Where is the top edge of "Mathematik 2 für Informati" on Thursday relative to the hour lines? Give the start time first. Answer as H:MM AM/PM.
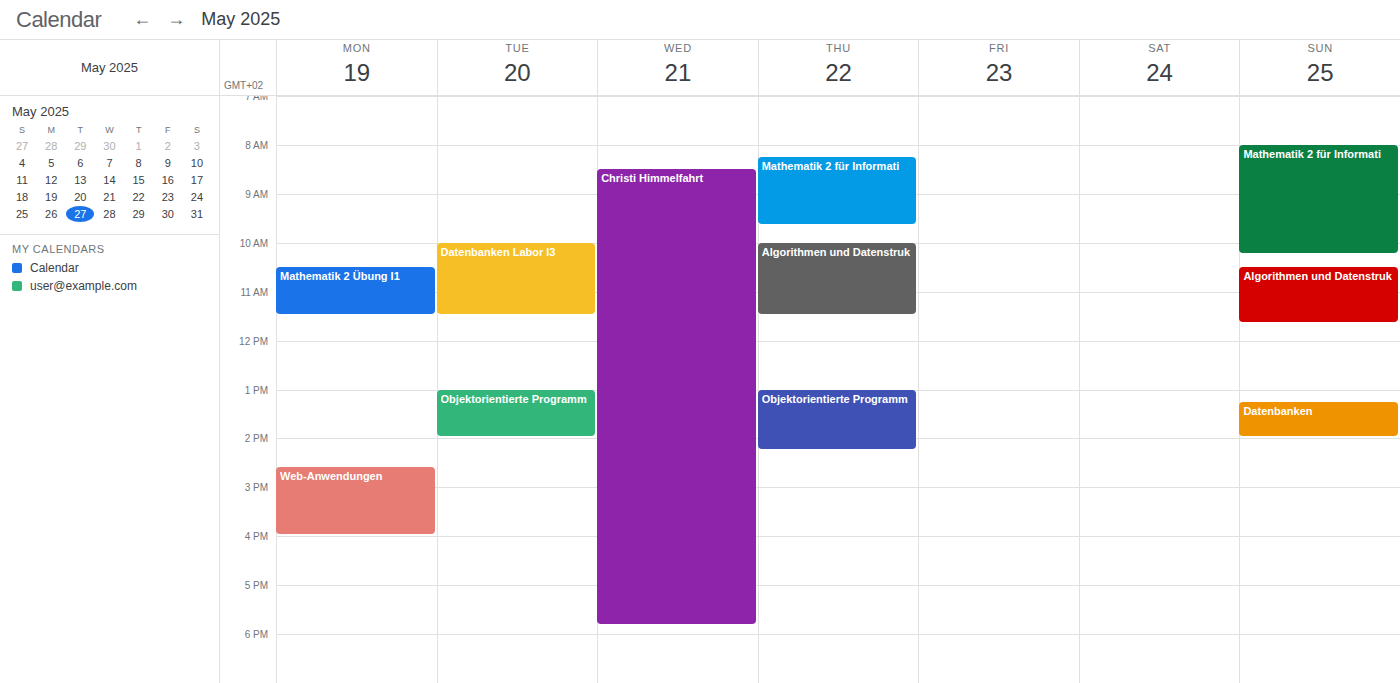
8:15 AM -- neither: a quarter of the way from the 8 AM line to the 9 AM line.